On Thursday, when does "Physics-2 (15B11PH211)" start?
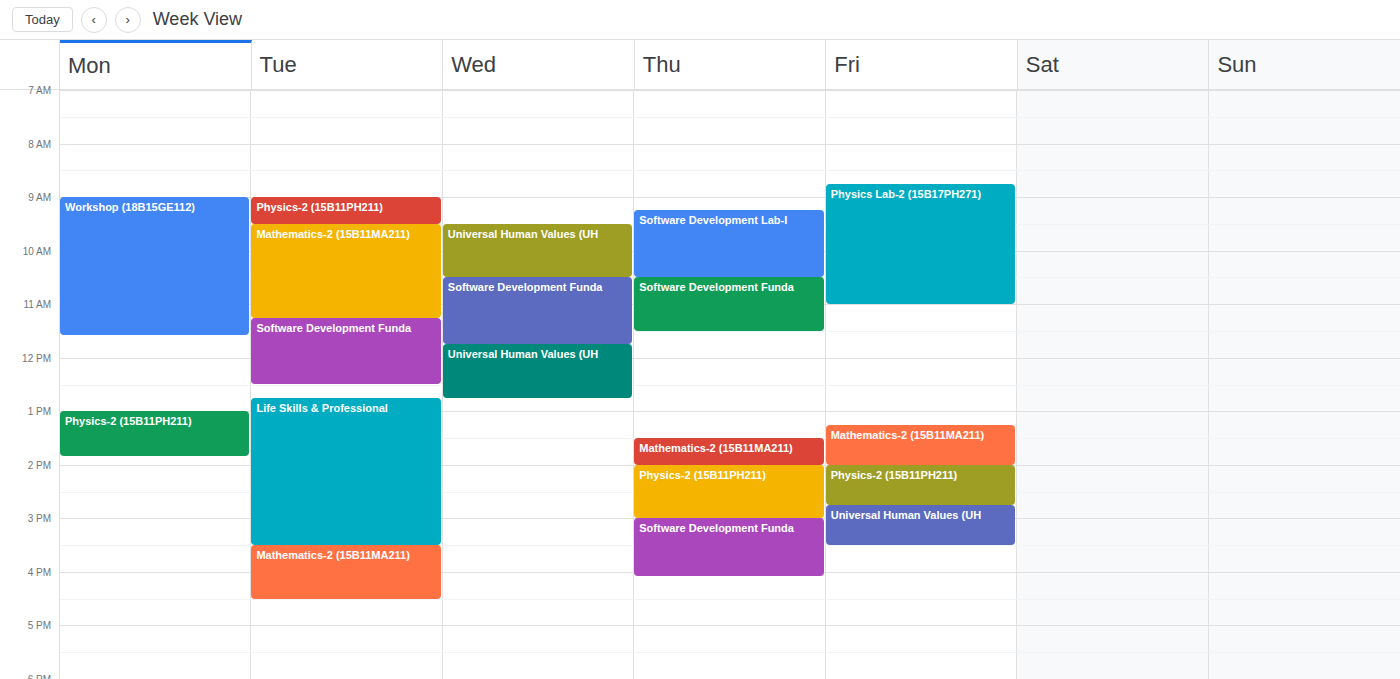
2:00 PM